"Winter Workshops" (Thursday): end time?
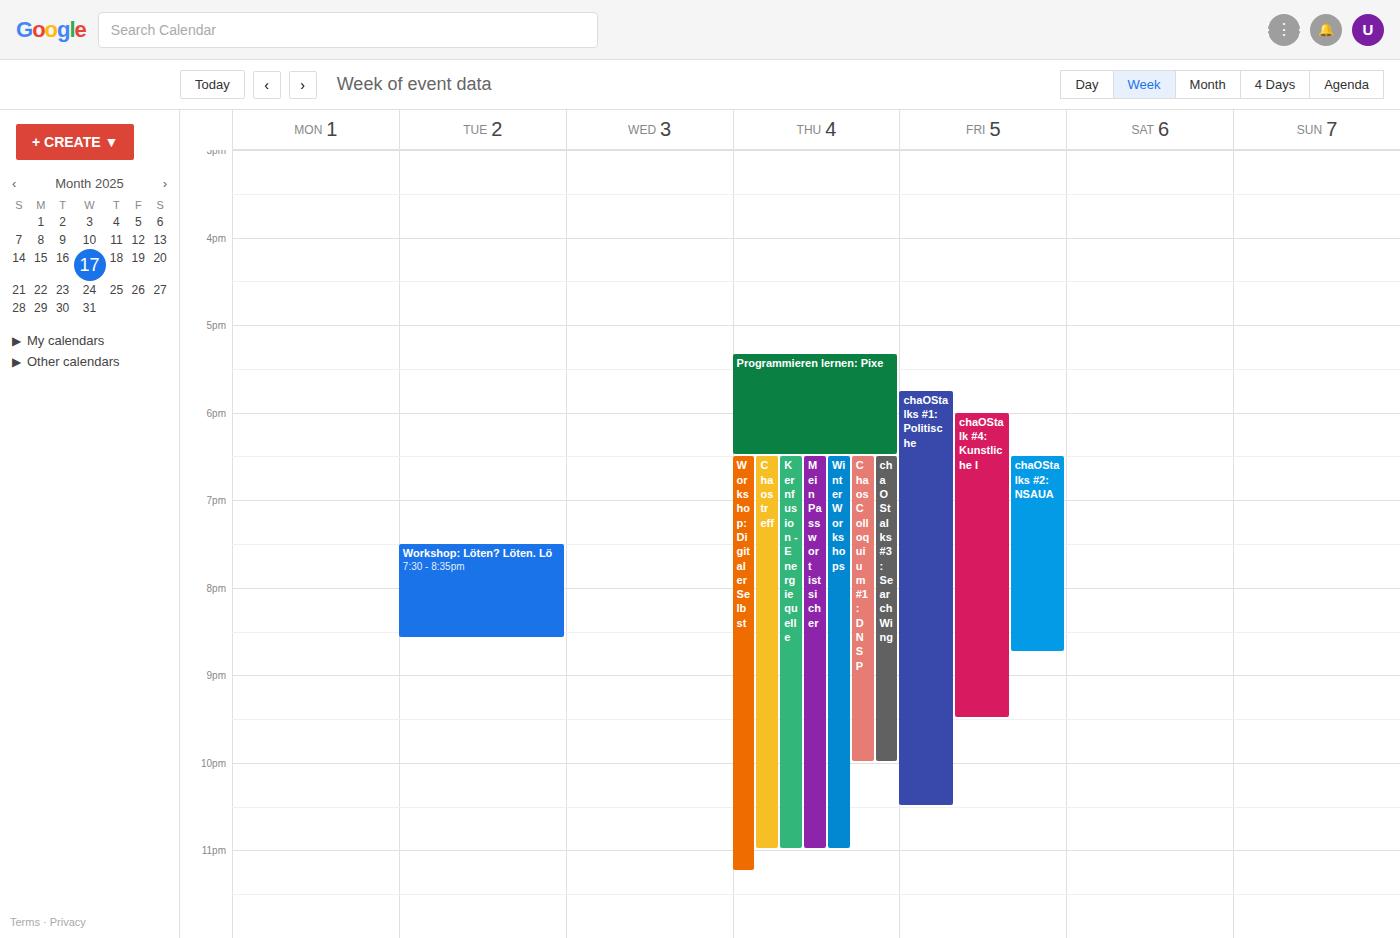
11:00 PM